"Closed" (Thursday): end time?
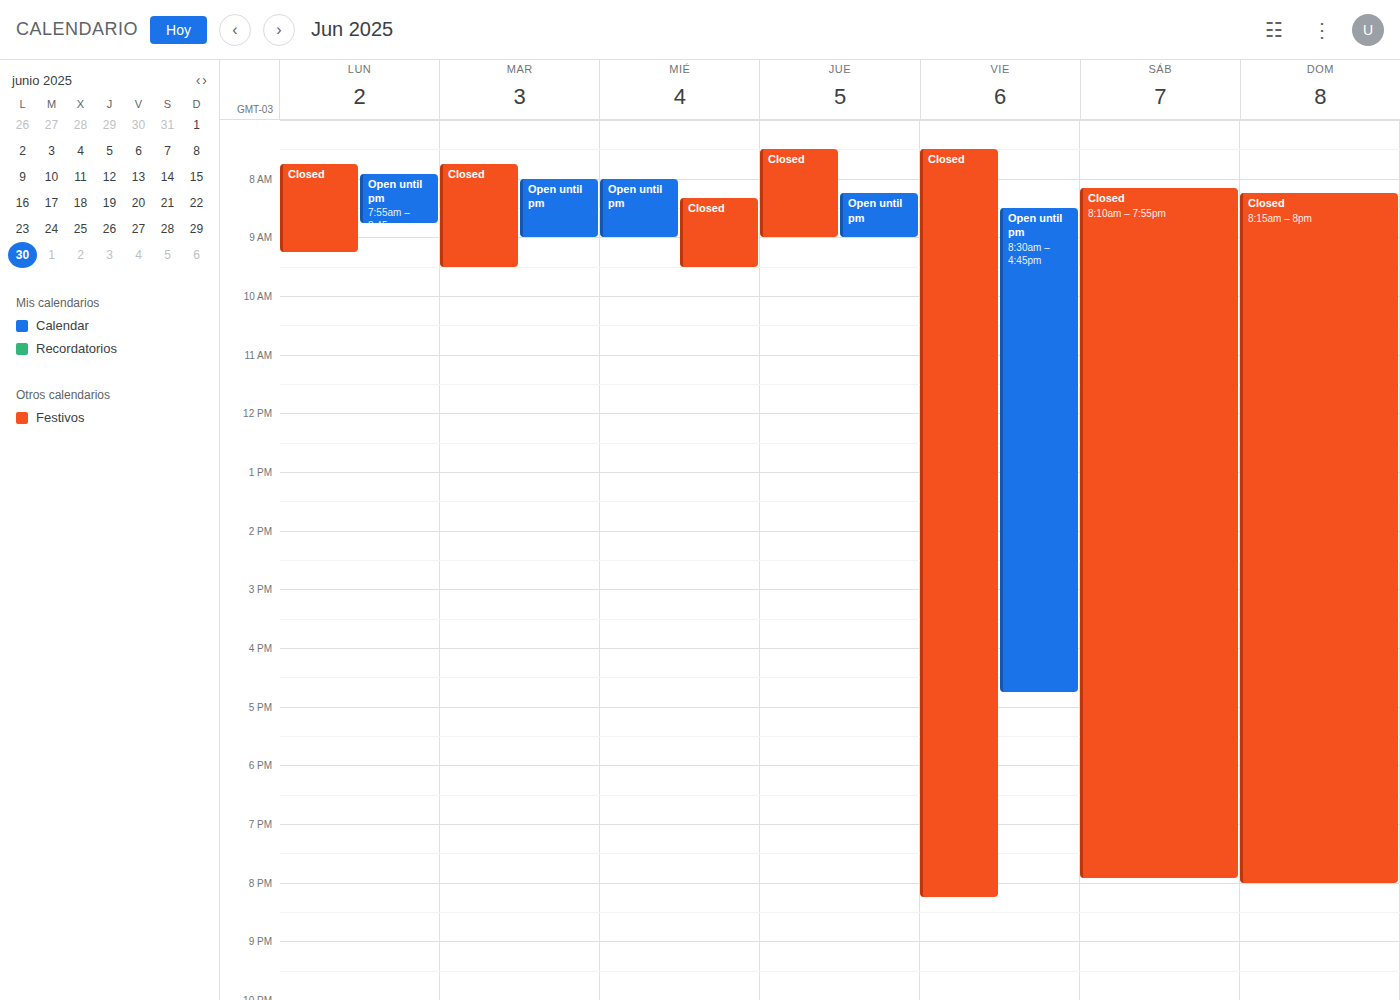
9:00 AM